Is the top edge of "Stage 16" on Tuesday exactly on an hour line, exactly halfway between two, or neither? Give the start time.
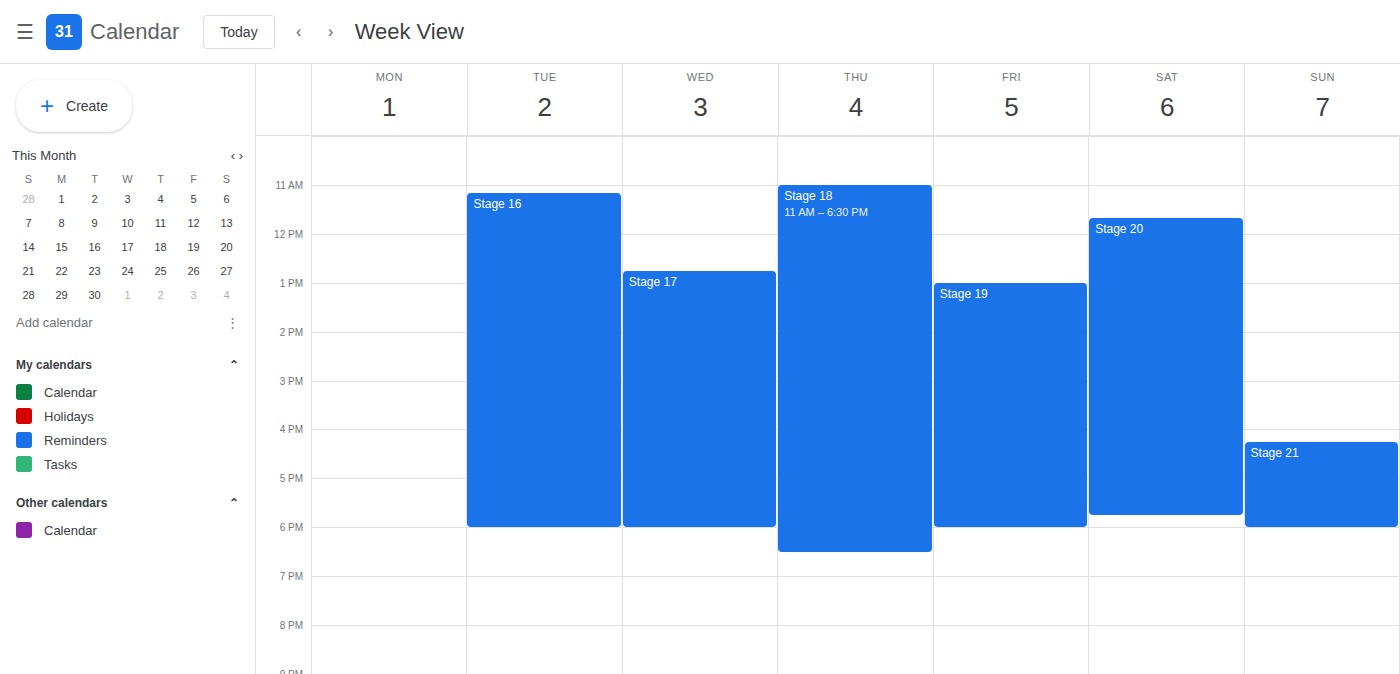
11:10 AM -- neither: 10 minutes below the 11 AM line and 50 minutes above the 12 PM line.